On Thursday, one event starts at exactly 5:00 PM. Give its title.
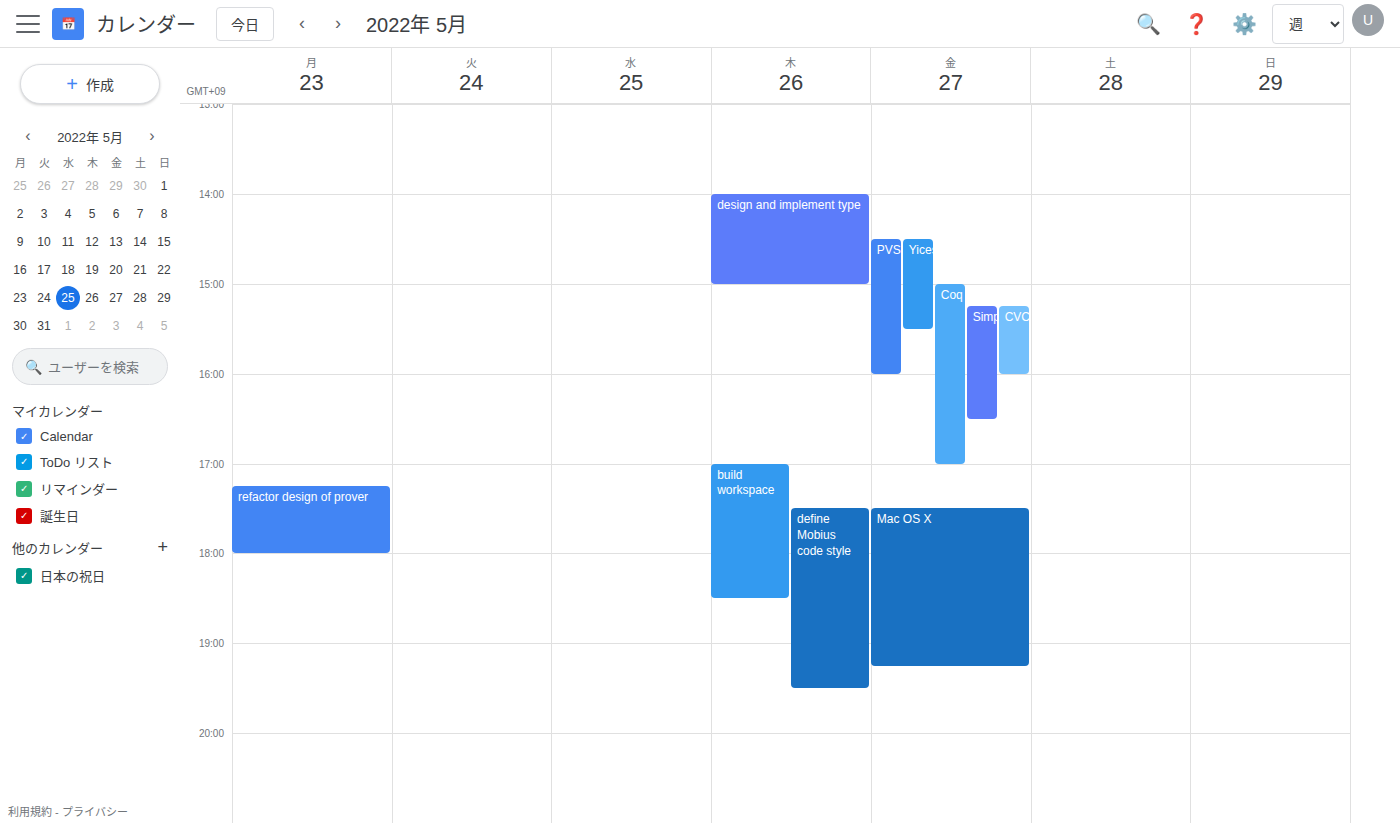
"build workspace"